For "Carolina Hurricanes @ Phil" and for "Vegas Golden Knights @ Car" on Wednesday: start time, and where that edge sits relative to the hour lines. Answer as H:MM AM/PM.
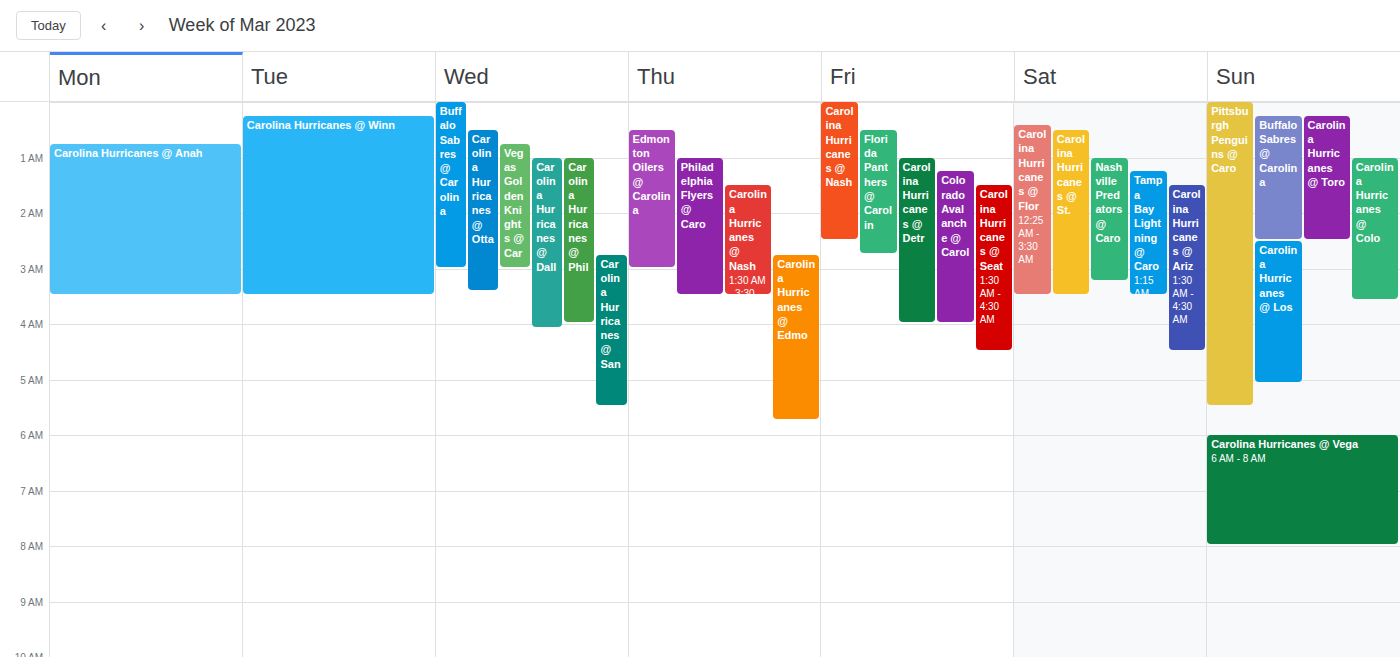
"Carolina Hurricanes @ Phil": 1:00 AM, exactly on the 1 AM line. "Vegas Golden Knights @ Car": 12:45 AM, neither: three quarters of the way from the 12 AM line to the 1 AM line.